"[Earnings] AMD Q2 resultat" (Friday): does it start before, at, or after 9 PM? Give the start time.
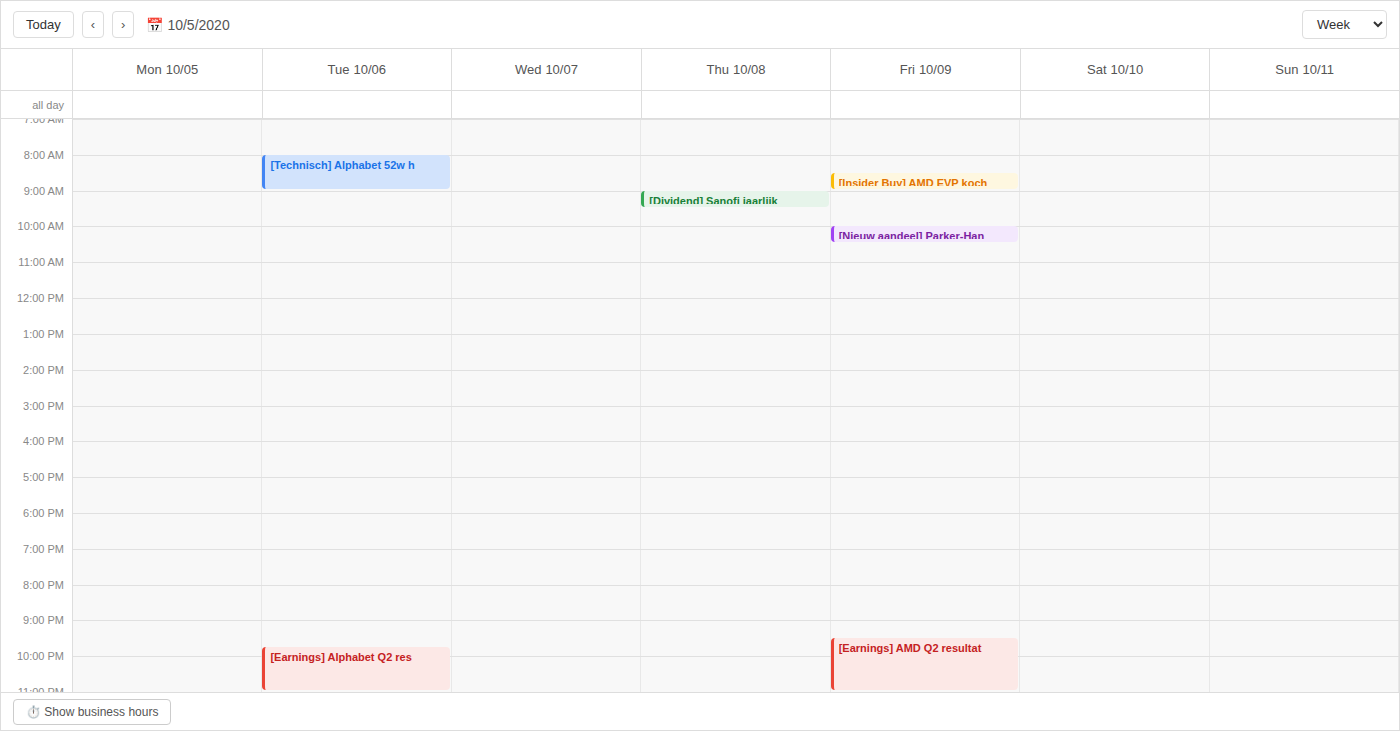
9:30 PM -- after 9 PM, 30 minutes below the 9 PM line.